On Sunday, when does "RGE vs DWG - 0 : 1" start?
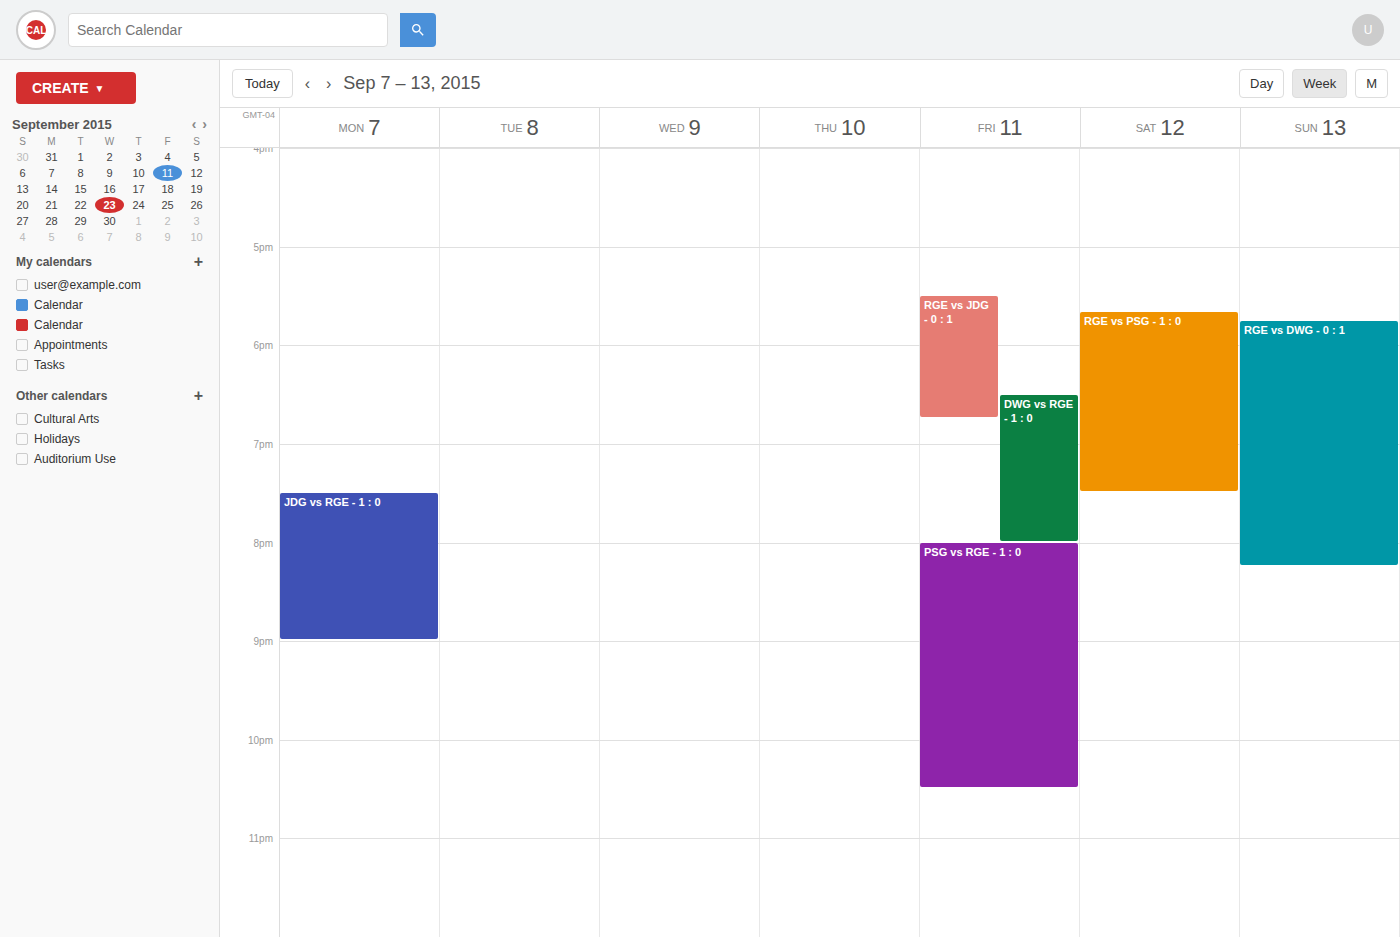
5:45 PM